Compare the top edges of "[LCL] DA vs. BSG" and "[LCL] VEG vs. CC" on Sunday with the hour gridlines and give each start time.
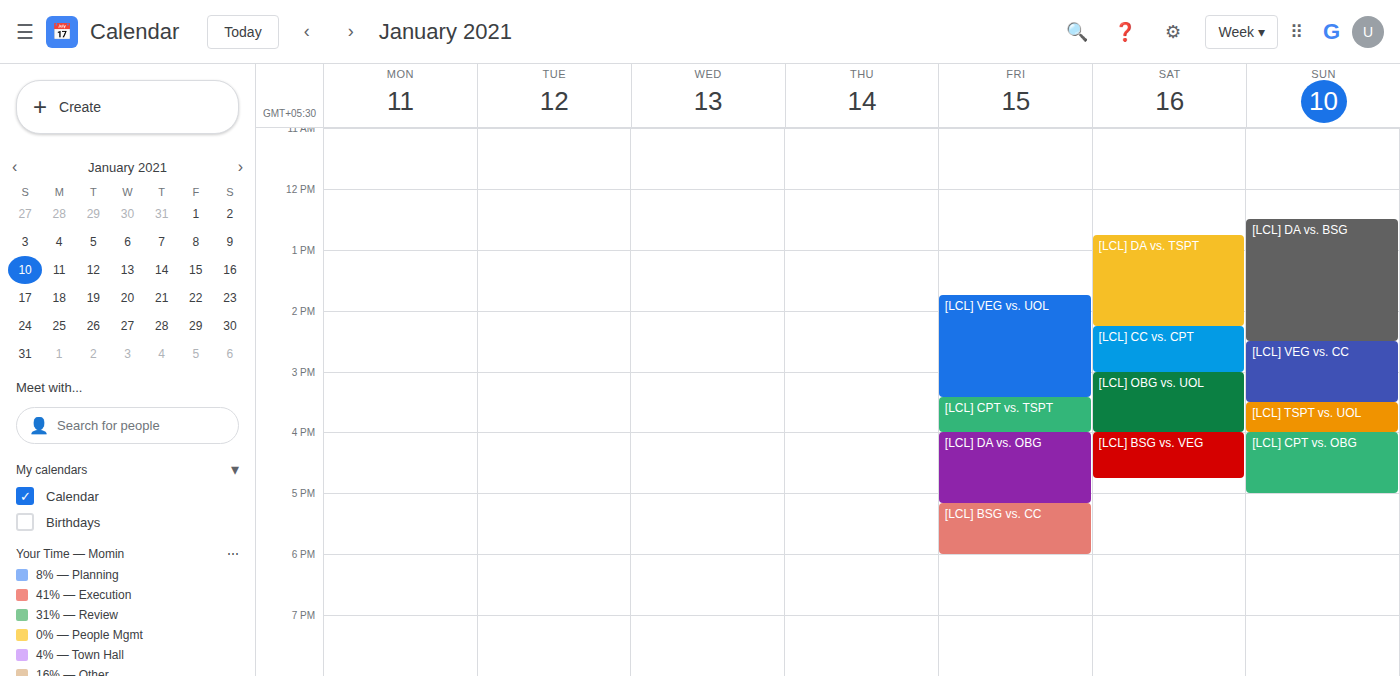
"[LCL] DA vs. BSG": 12:30 PM, halfway between the 12 PM and 1 PM lines. "[LCL] VEG vs. CC": 2:30 PM, halfway between the 2 PM and 3 PM lines.